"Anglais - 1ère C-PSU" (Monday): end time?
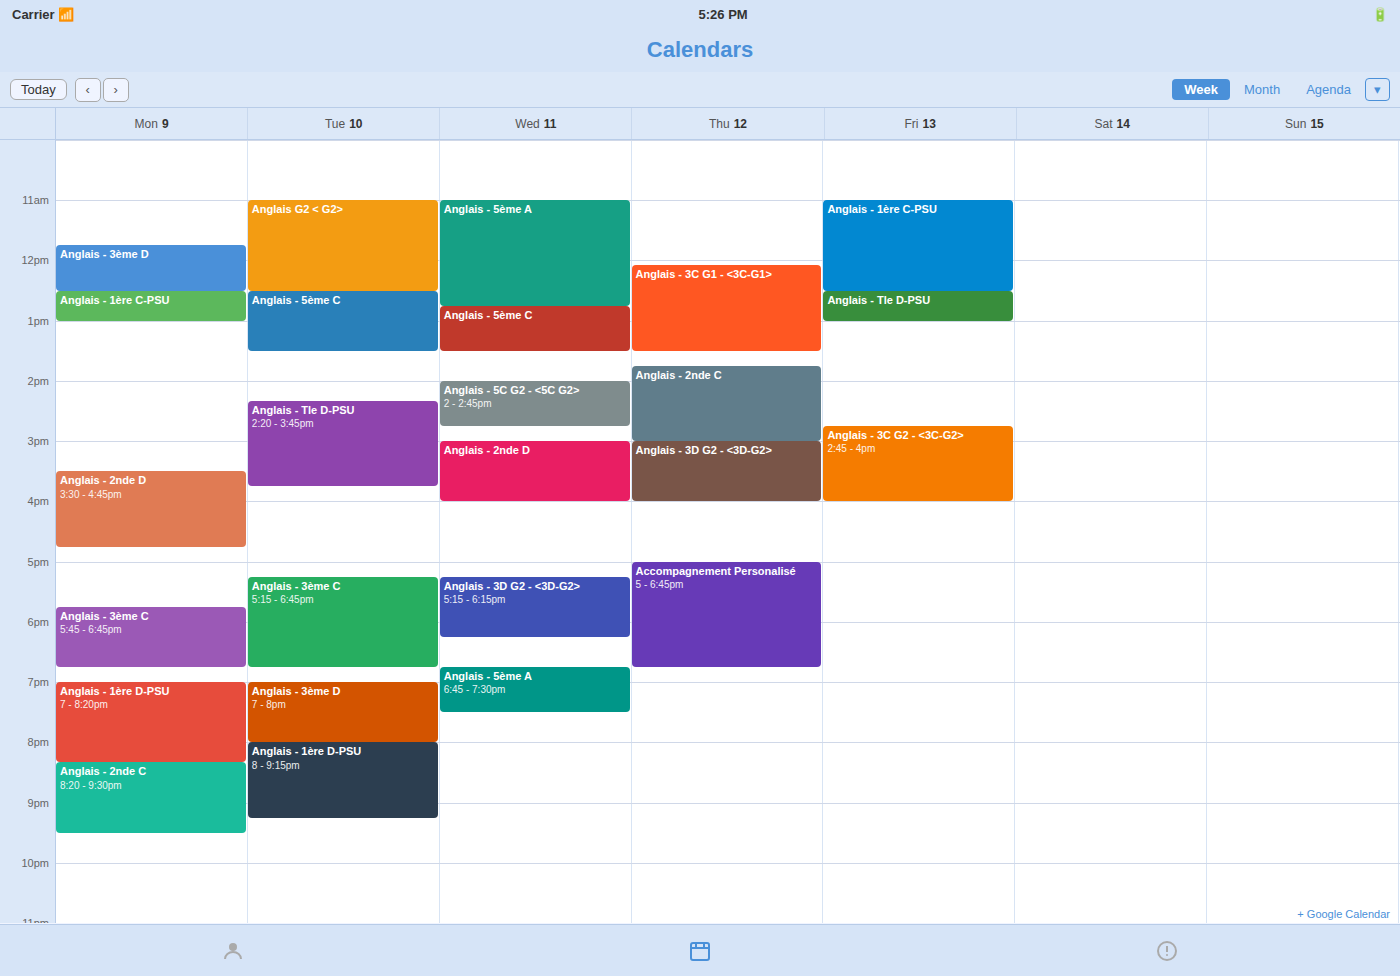
1:00 PM